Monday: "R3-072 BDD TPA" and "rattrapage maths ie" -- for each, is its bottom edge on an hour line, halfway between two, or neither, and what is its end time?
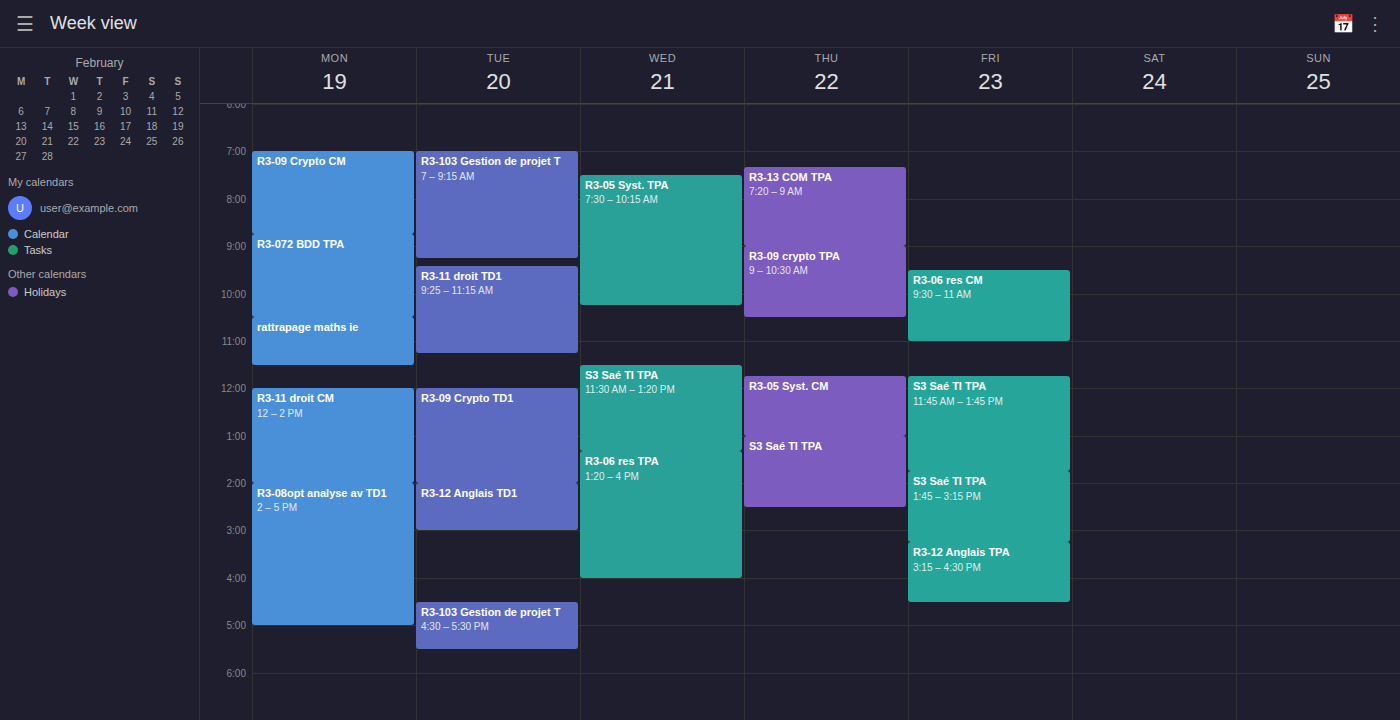
"R3-072 BDD TPA": 10:30 AM, halfway between the 10 AM and 11 AM lines. "rattrapage maths ie": 11:30 AM, halfway between the 11 AM and 12 PM lines.